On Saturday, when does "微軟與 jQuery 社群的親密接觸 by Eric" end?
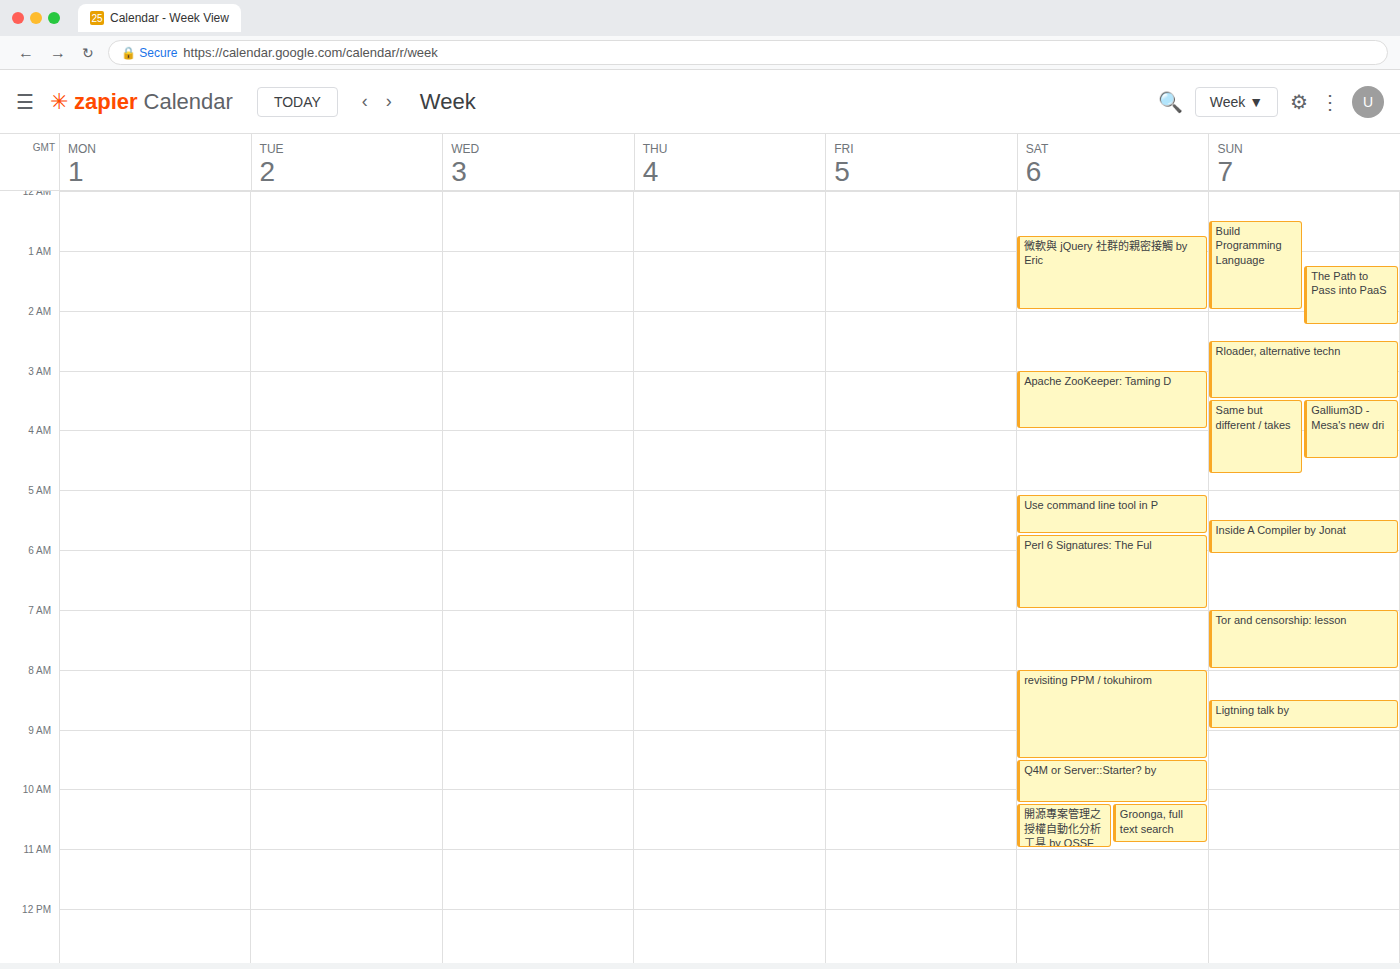
2:00 AM